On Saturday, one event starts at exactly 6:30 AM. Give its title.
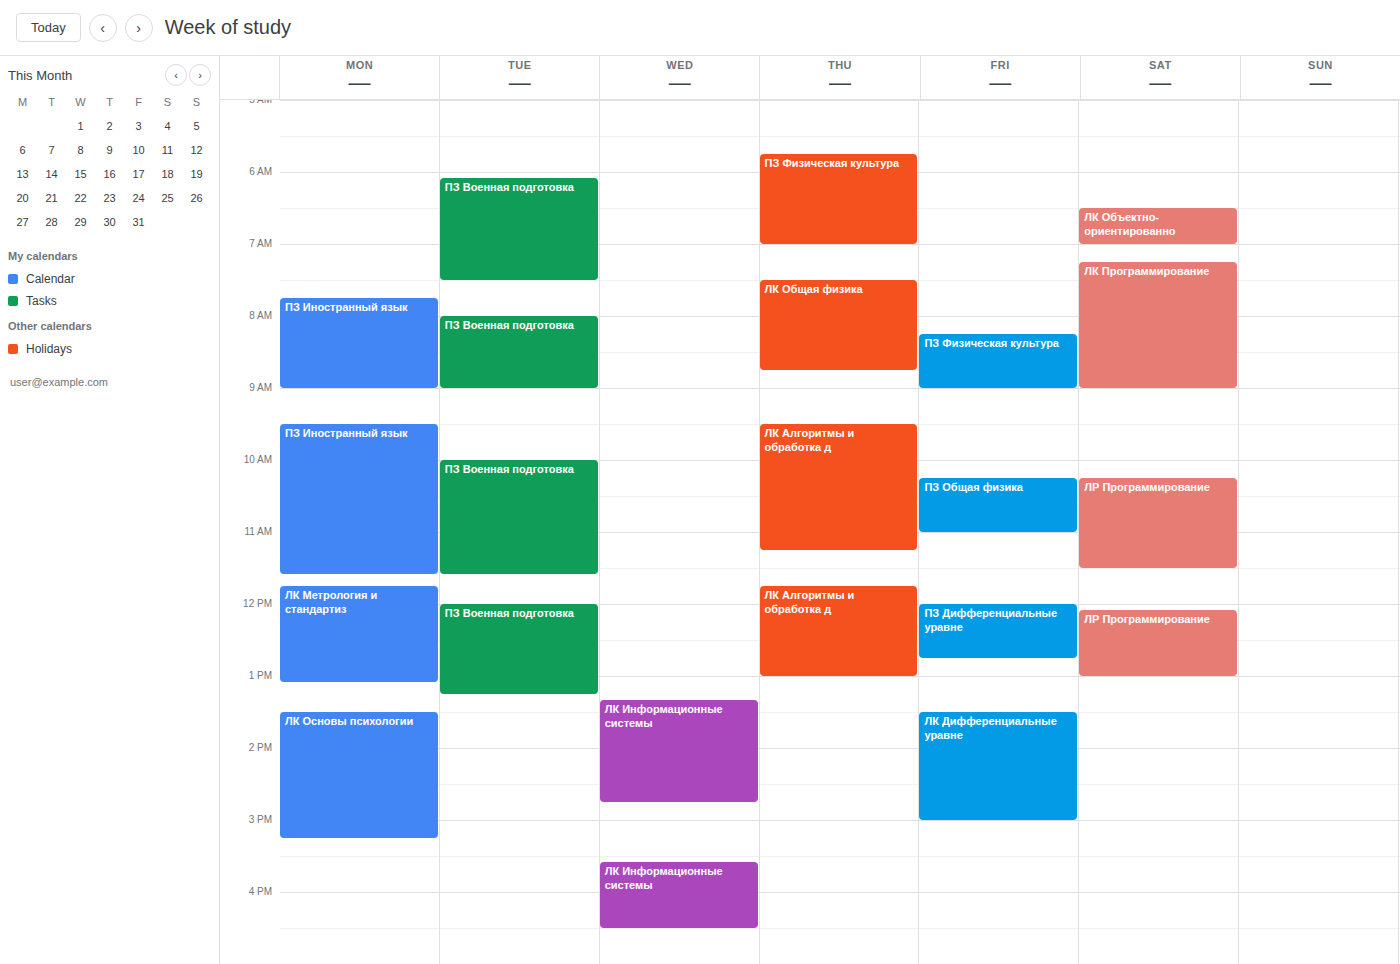
"ЛК Объектно-ориентированно"